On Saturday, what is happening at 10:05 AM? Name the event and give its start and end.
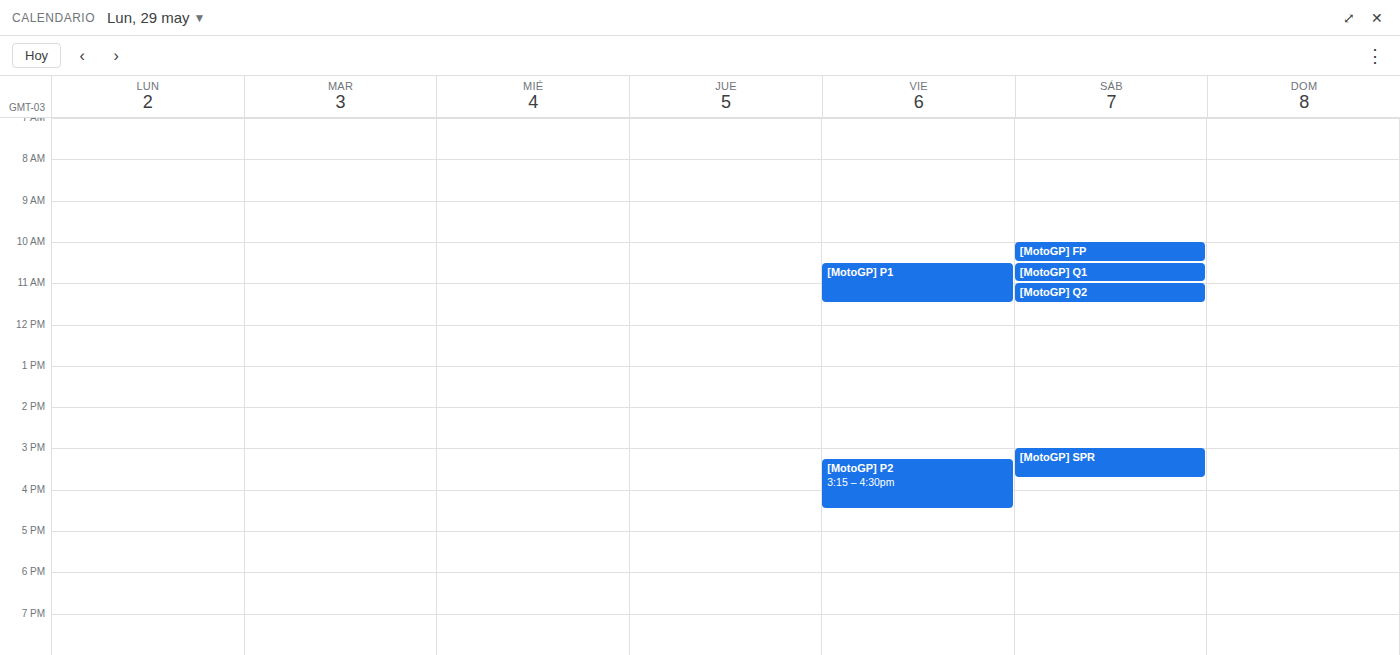
"[MotoGP] FP", 10:00 AM to 10:30 AM